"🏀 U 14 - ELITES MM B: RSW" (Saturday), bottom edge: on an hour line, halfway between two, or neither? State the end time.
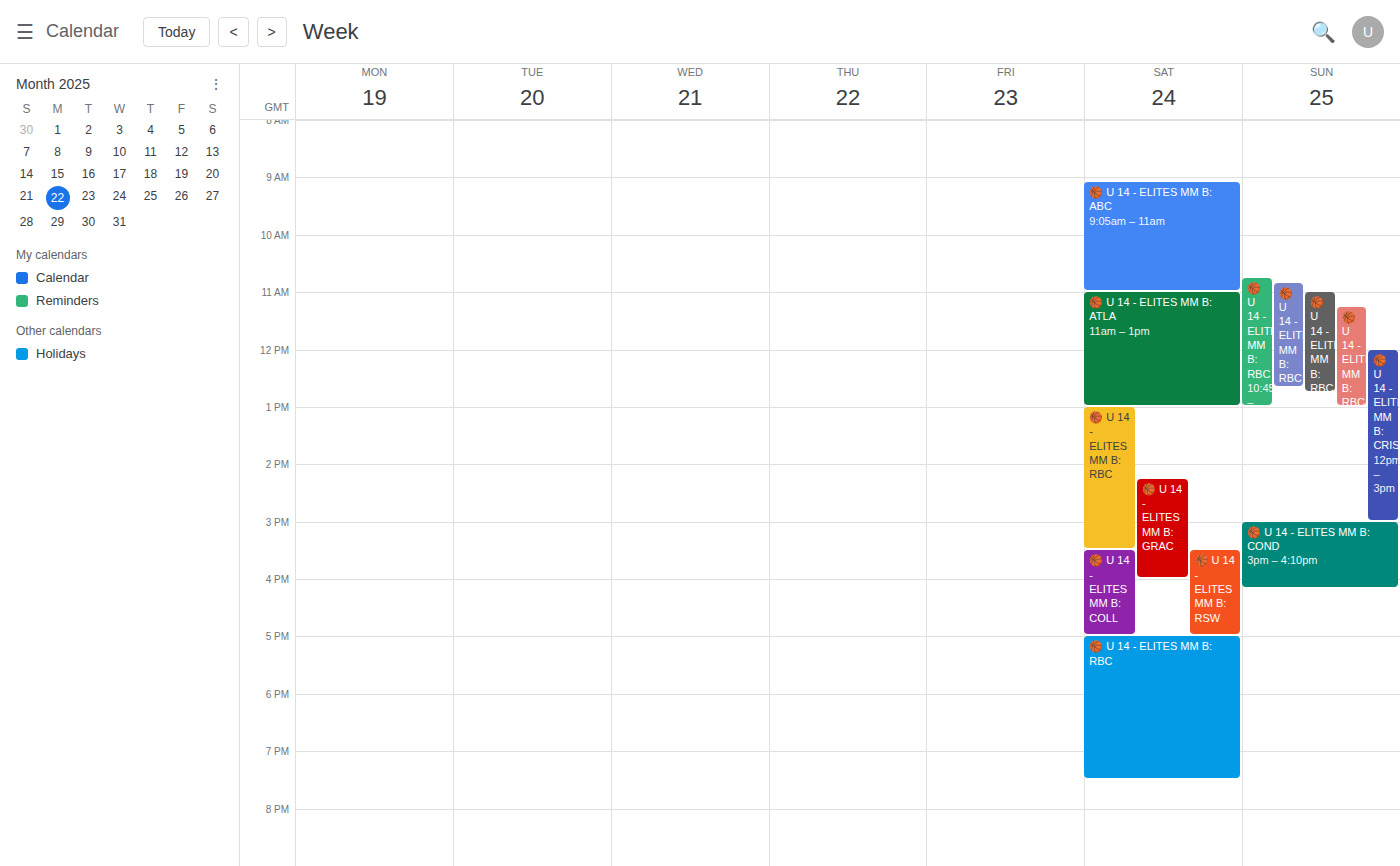
5:00 PM -- exactly on the 5 PM line.